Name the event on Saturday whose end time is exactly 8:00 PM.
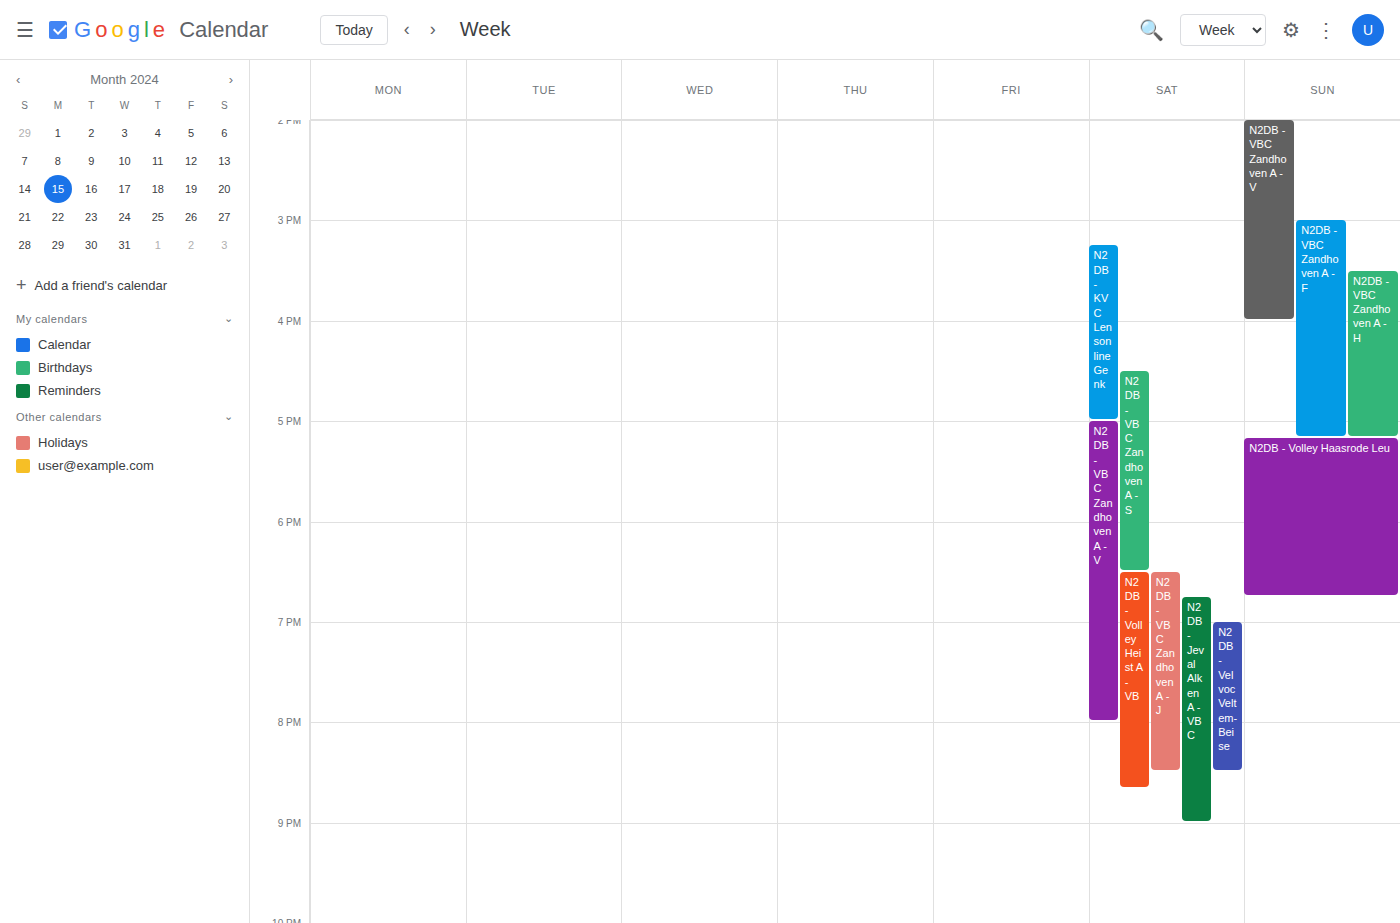
"N2DB - VBC Zandhoven A - V"